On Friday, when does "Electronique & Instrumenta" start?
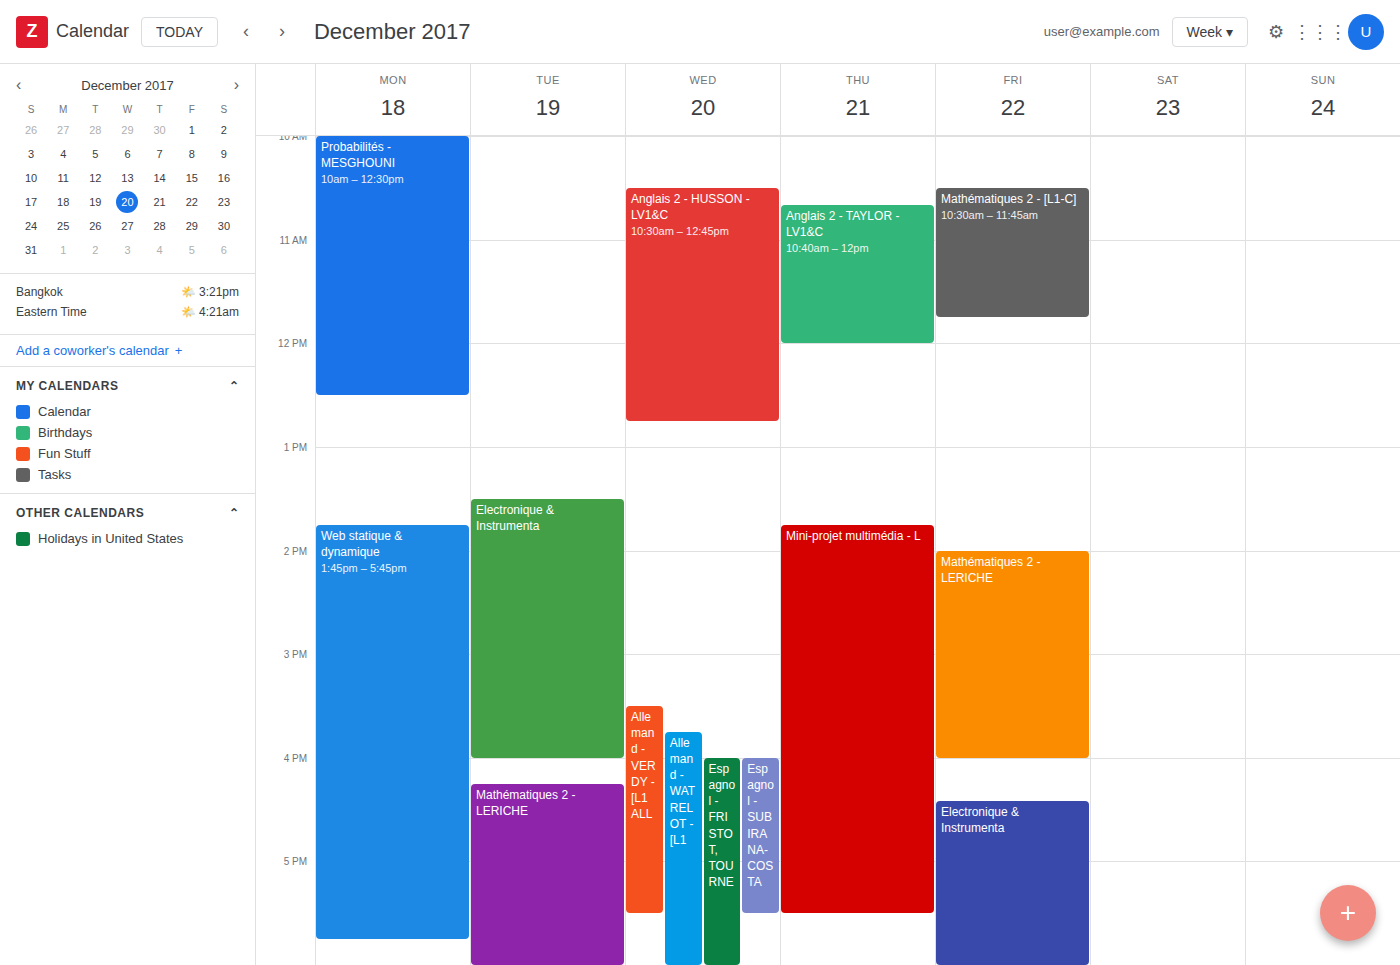
16:25